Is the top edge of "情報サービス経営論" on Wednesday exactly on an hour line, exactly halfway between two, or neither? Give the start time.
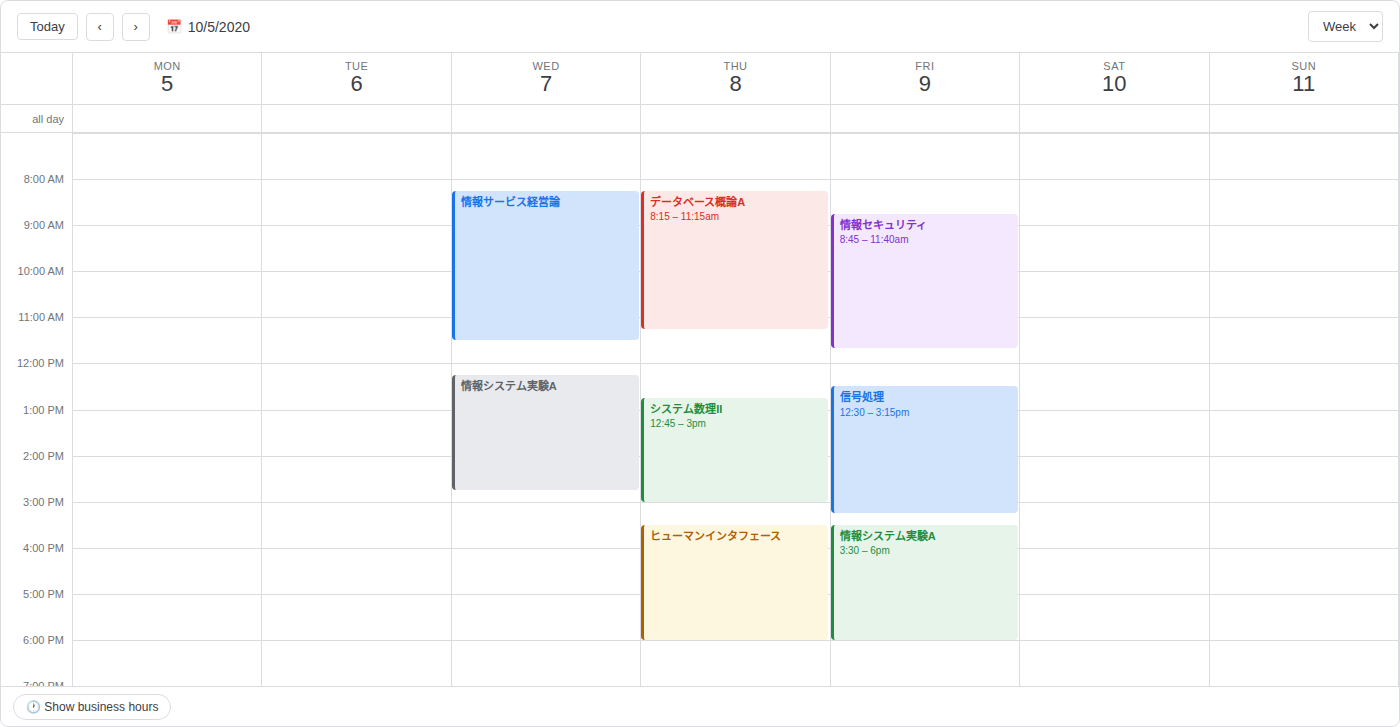
8:15 AM -- neither: a quarter of the way from the 8 AM line to the 9 AM line.